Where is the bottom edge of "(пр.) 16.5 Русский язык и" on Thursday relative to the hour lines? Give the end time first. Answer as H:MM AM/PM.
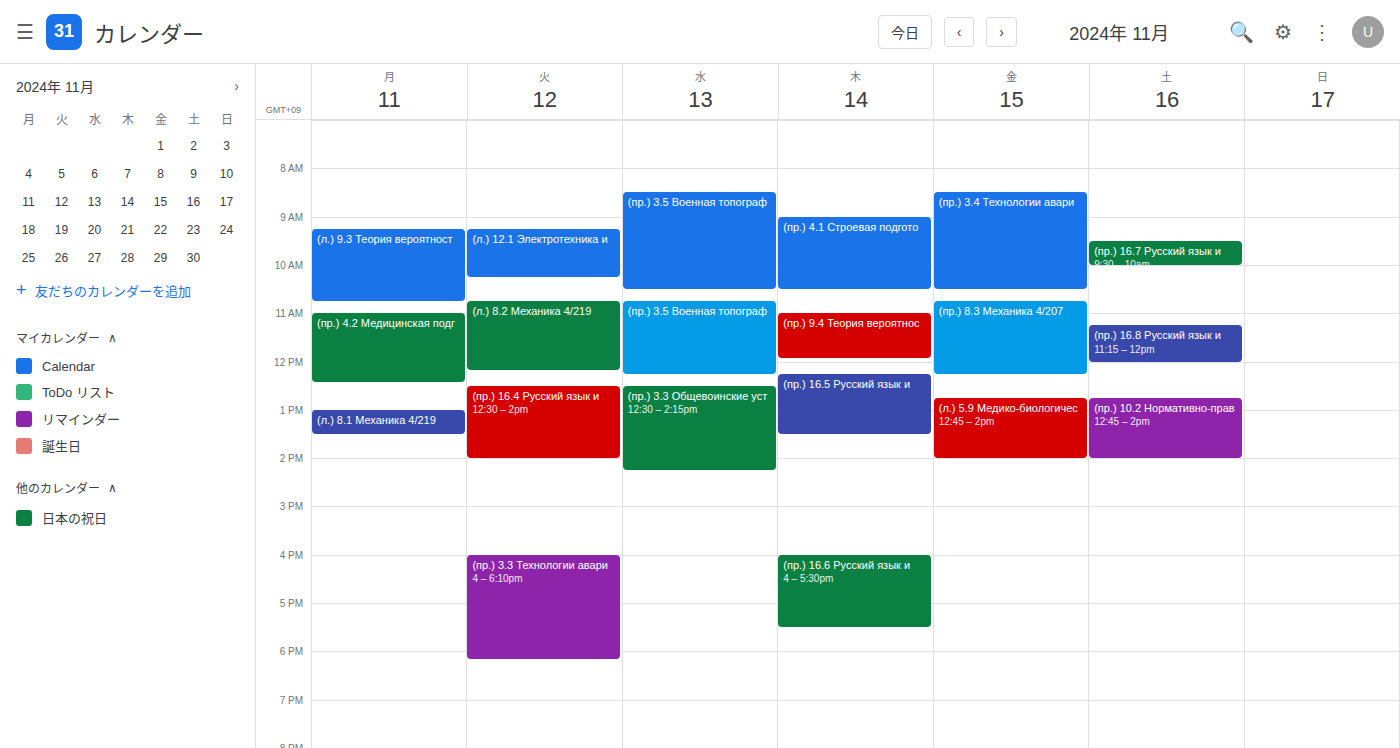
1:30 PM -- halfway between the 1 PM and 2 PM lines.